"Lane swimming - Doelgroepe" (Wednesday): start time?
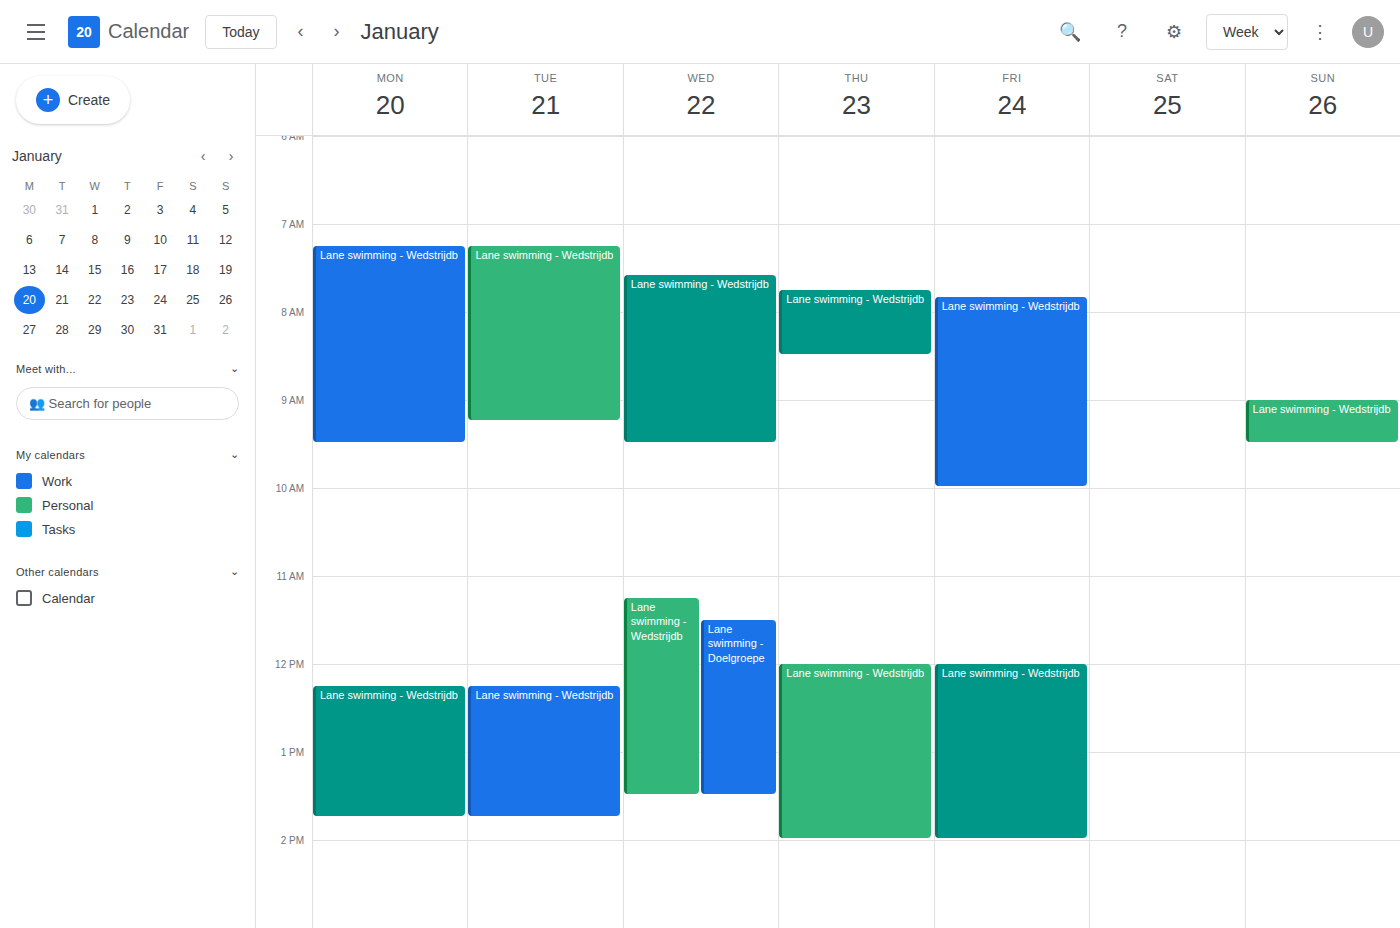
11:30 AM